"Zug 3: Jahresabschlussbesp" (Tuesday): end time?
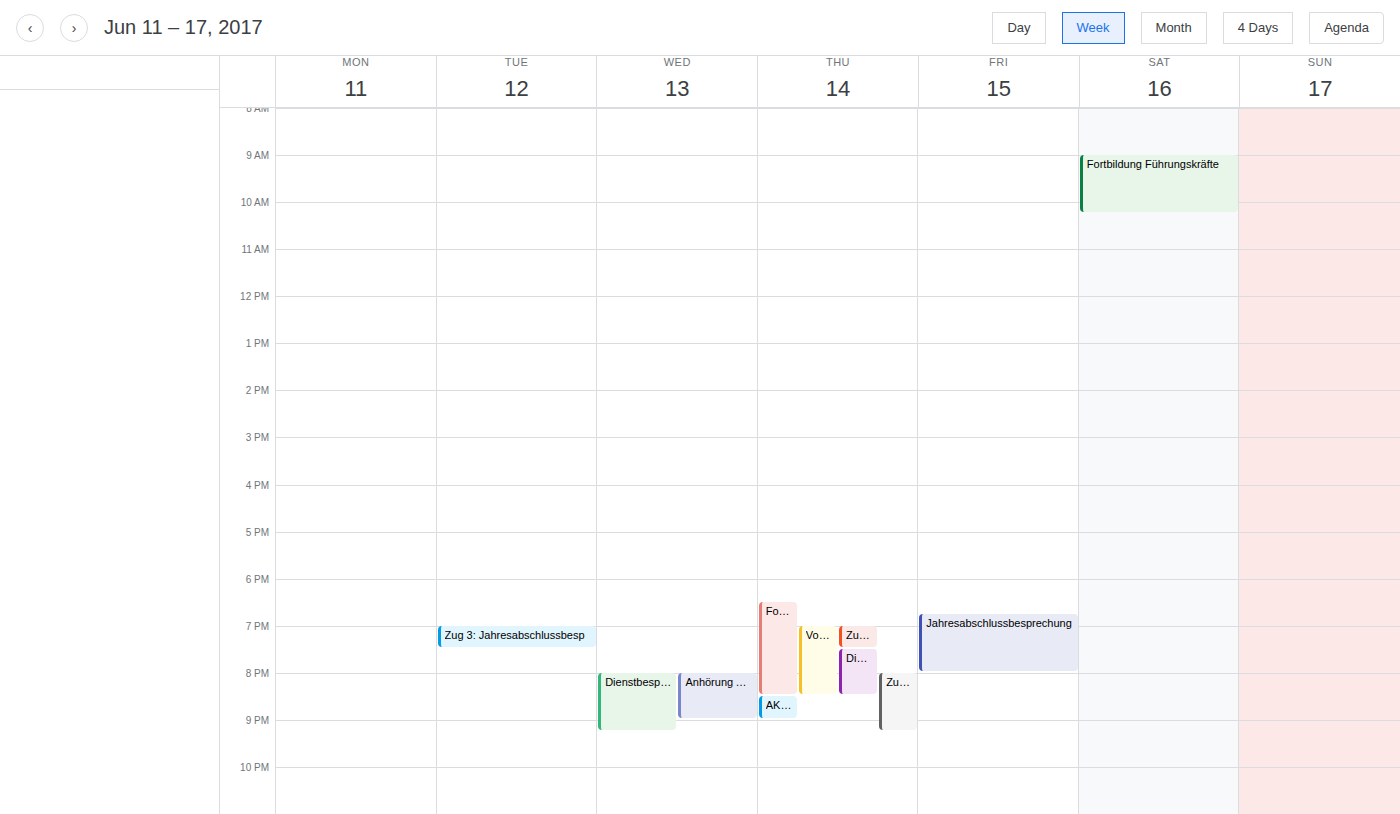
7:30 PM